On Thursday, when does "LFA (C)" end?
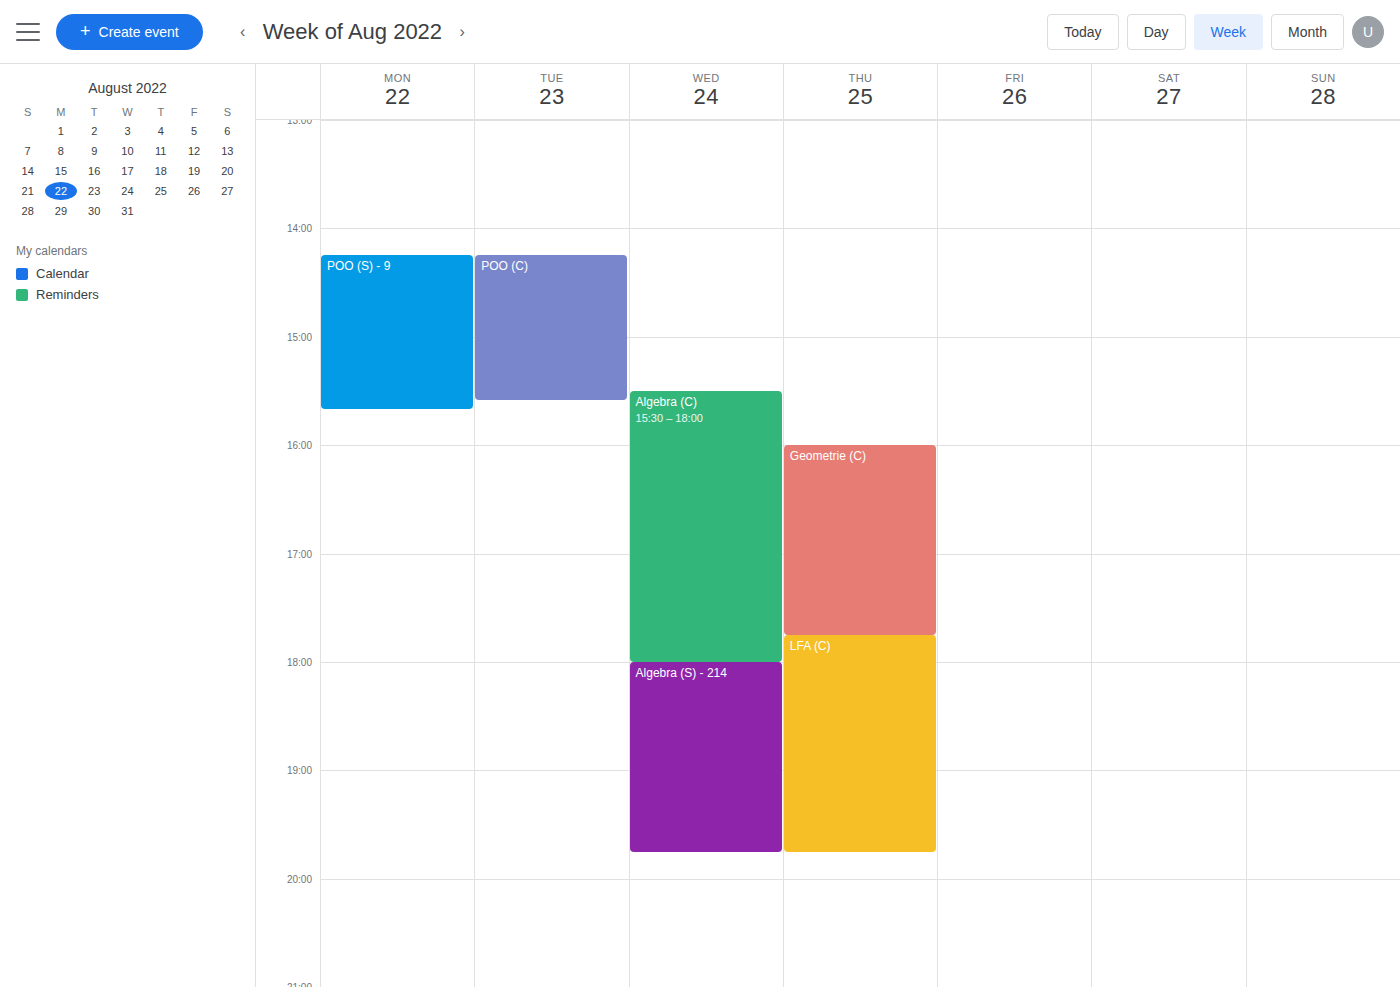
7:45 PM